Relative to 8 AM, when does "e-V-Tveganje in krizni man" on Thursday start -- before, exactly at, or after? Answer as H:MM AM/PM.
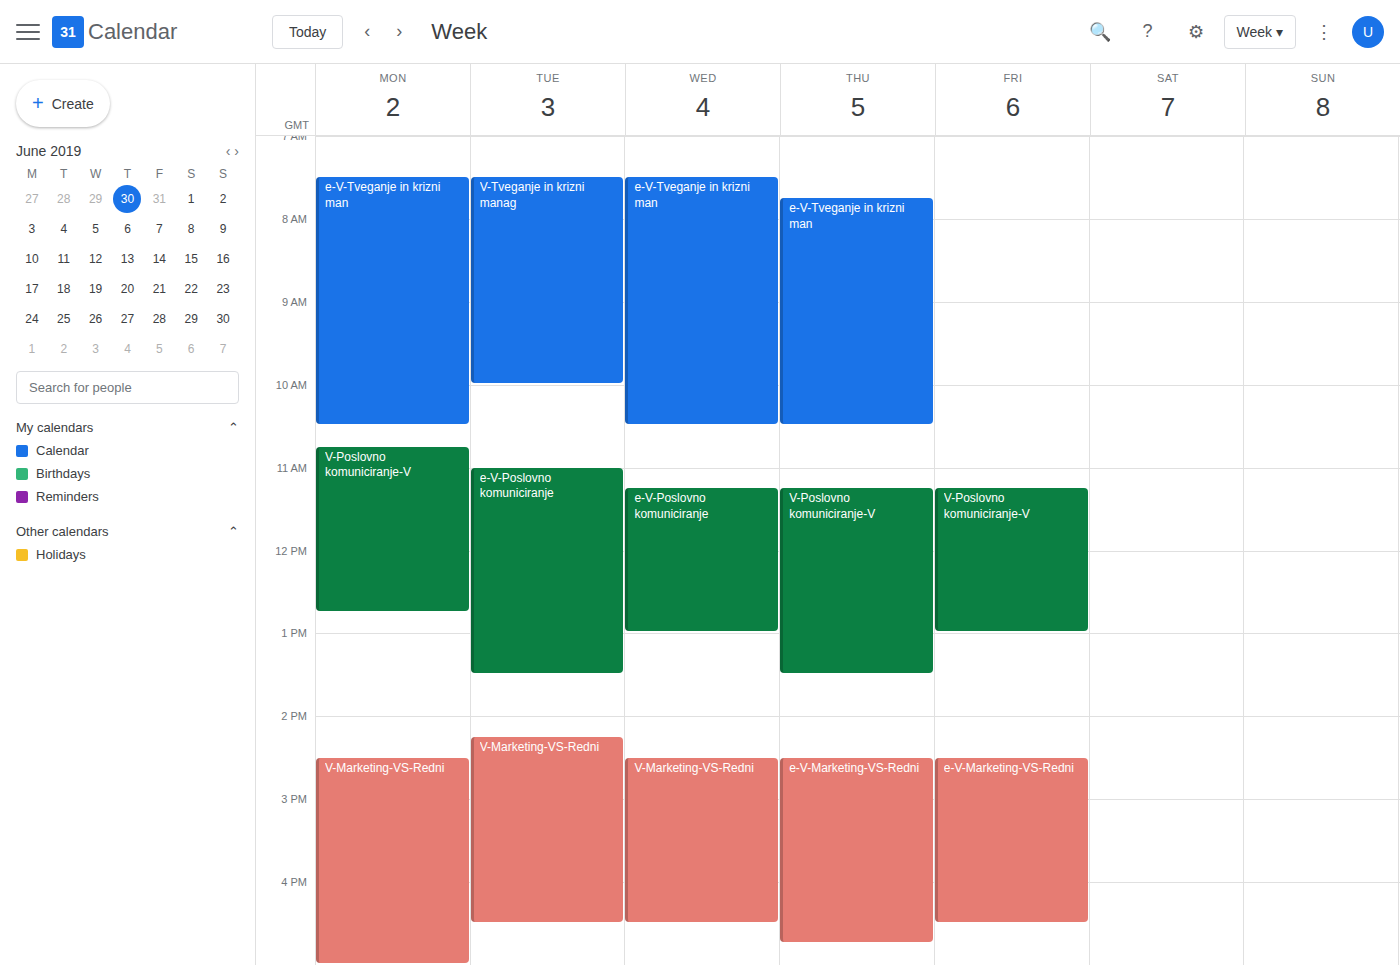
7:45 AM -- before 8 AM, 15 minutes above the 8 AM line.